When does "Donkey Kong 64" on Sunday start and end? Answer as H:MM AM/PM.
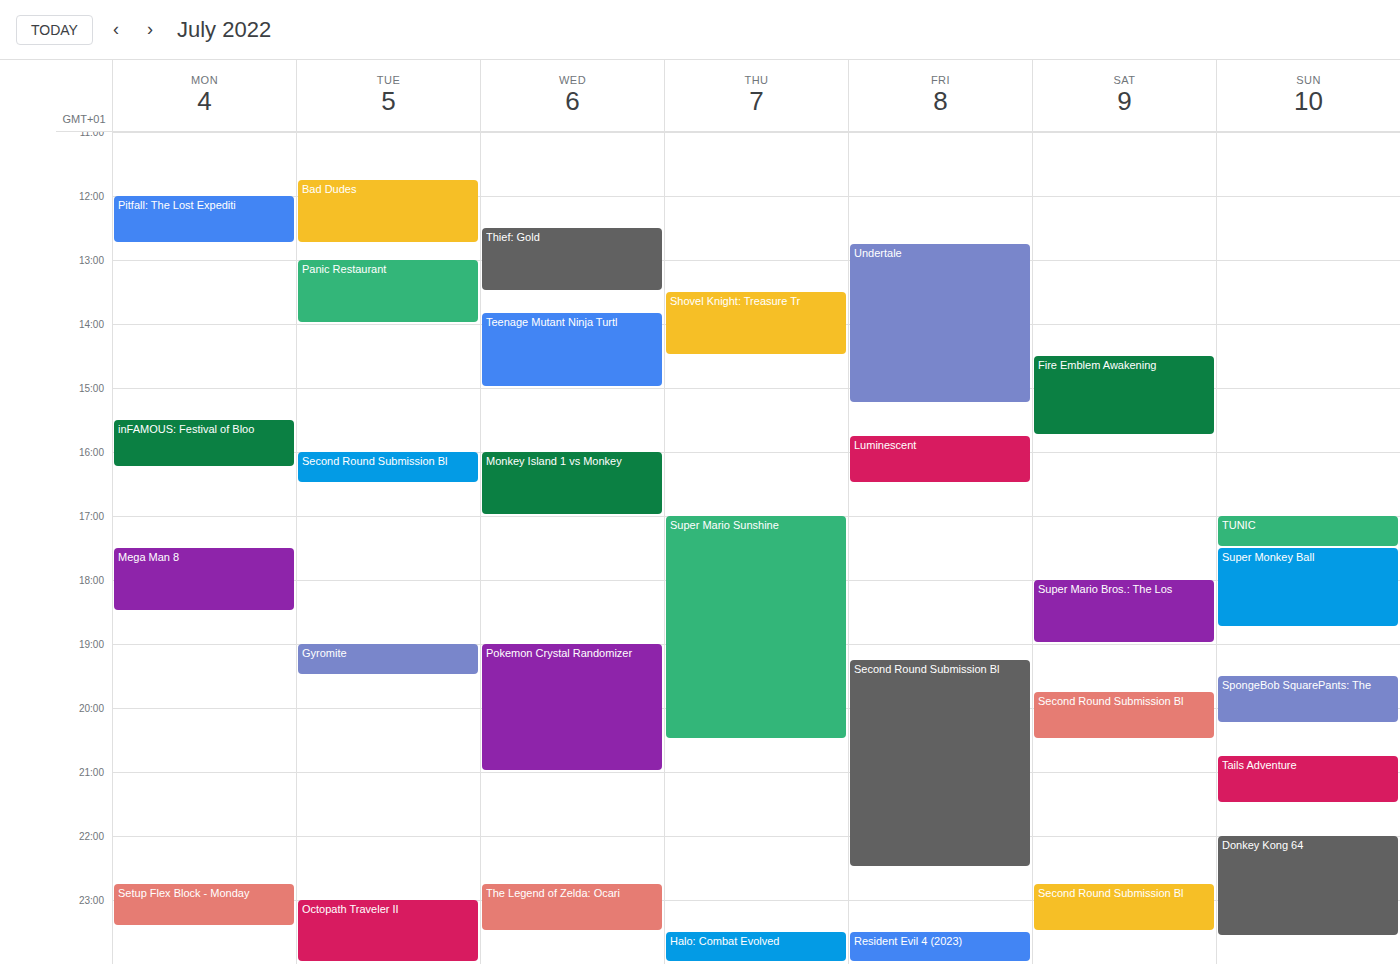
10:00 PM to 11:35 PM